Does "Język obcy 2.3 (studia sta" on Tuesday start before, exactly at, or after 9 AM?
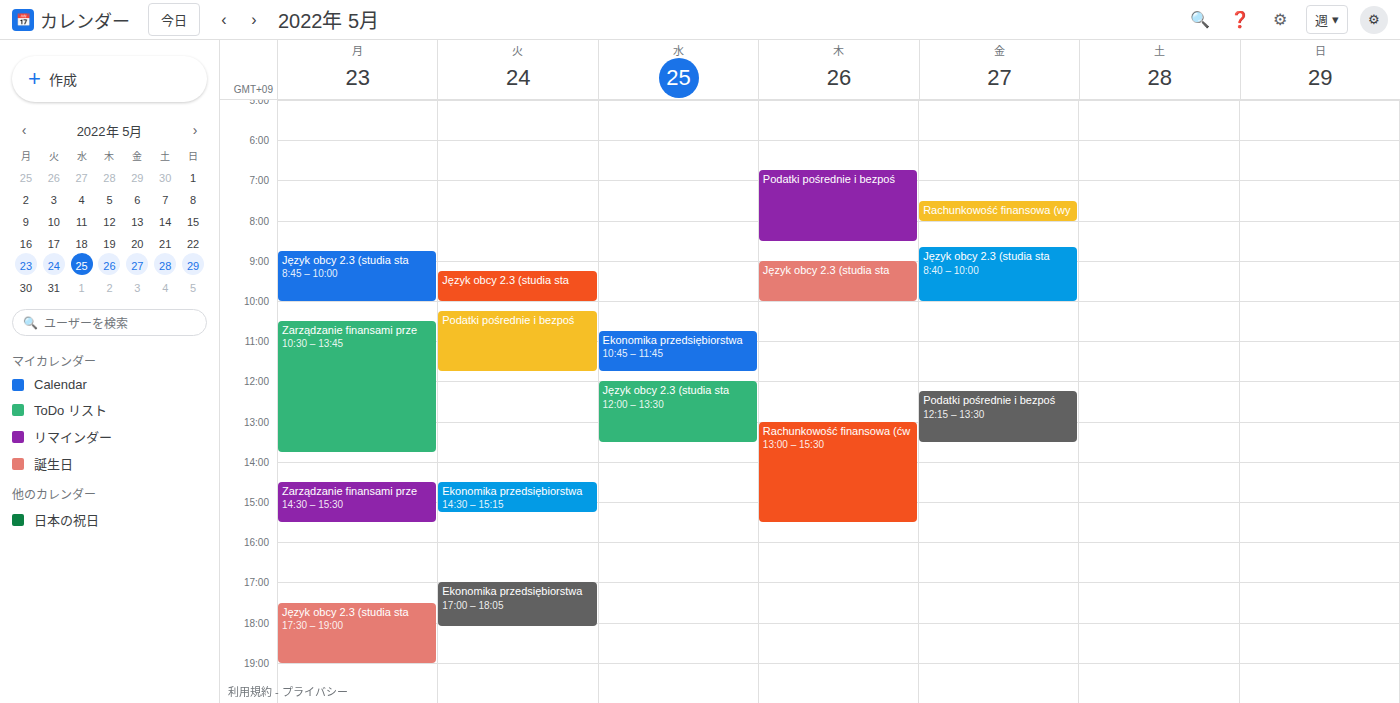
9:15 AM -- after 9 AM, 15 minutes below the 9 AM line.